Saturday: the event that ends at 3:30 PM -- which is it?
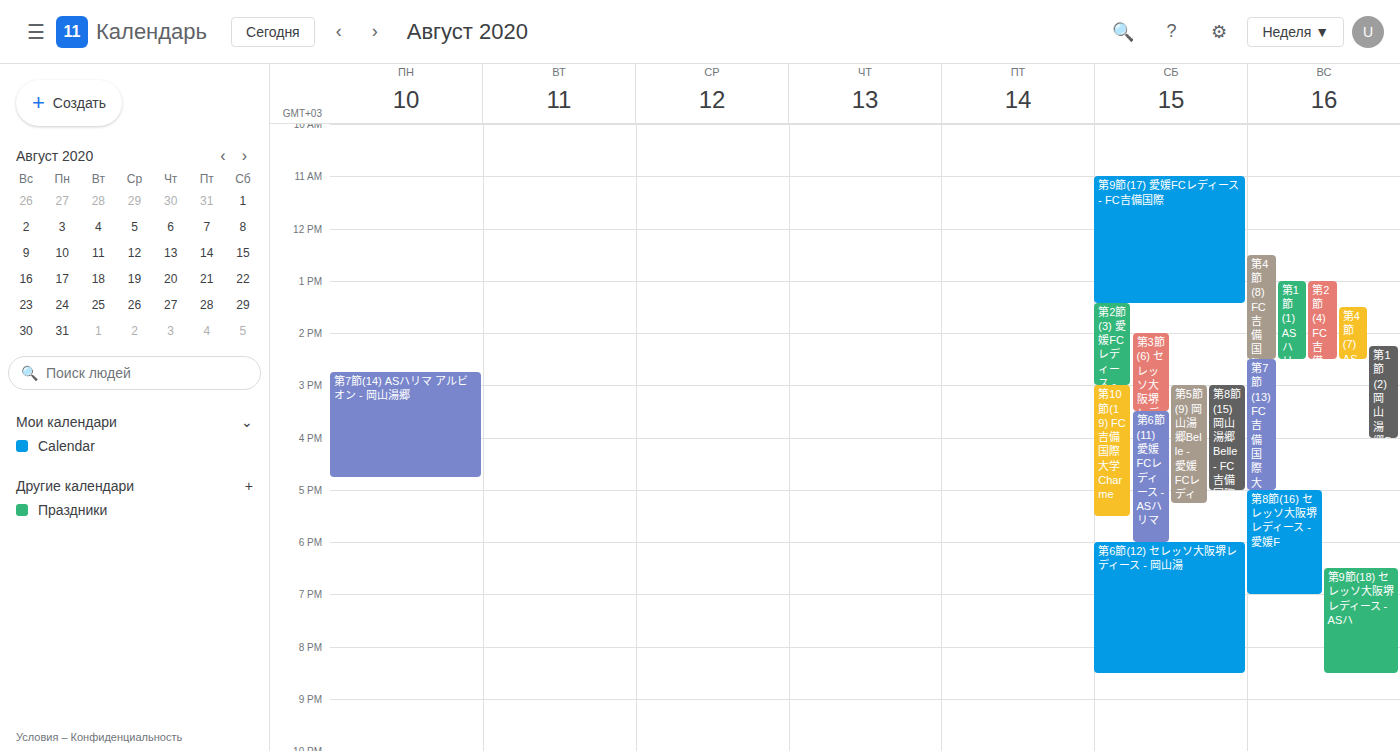
"第3節(6) セレッソ大阪堺レディース - FC吉備"